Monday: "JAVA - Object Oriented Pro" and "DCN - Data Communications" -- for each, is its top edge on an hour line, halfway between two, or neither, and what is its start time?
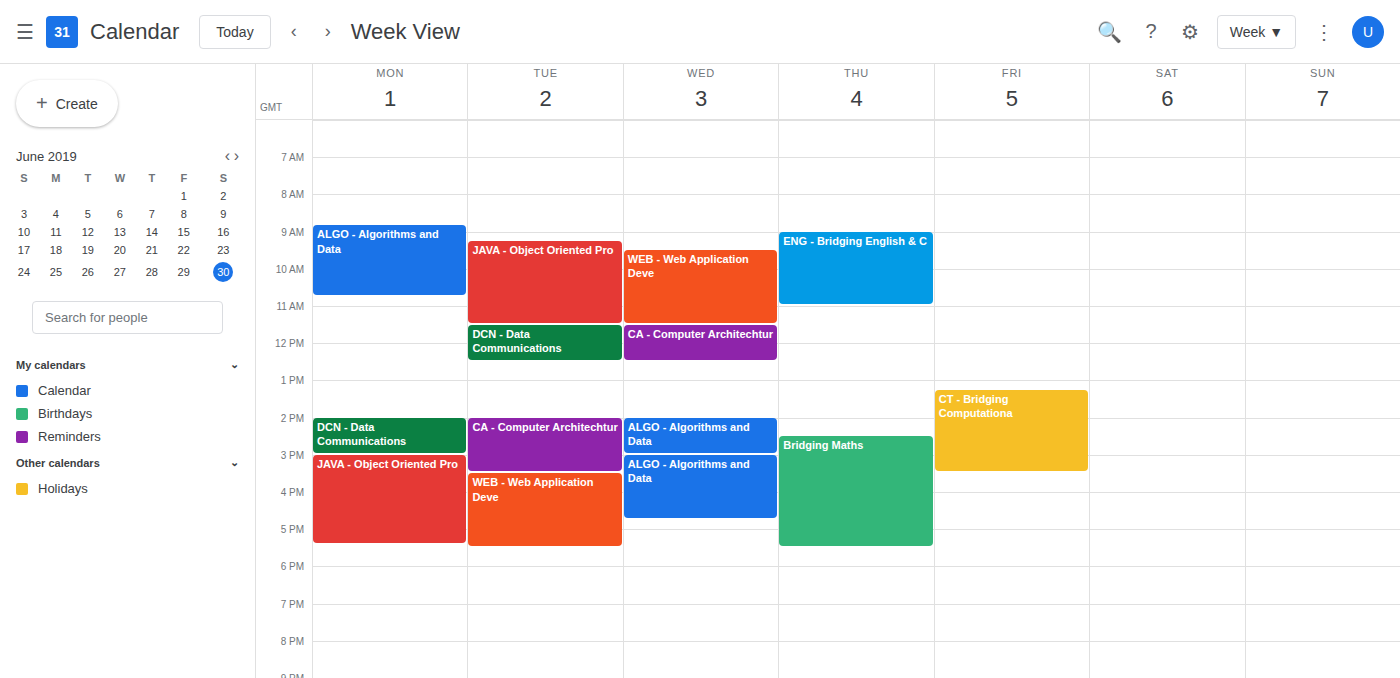
"JAVA - Object Oriented Pro": 3:00 PM, exactly on the 3 PM line. "DCN - Data Communications": 2:00 PM, exactly on the 2 PM line.